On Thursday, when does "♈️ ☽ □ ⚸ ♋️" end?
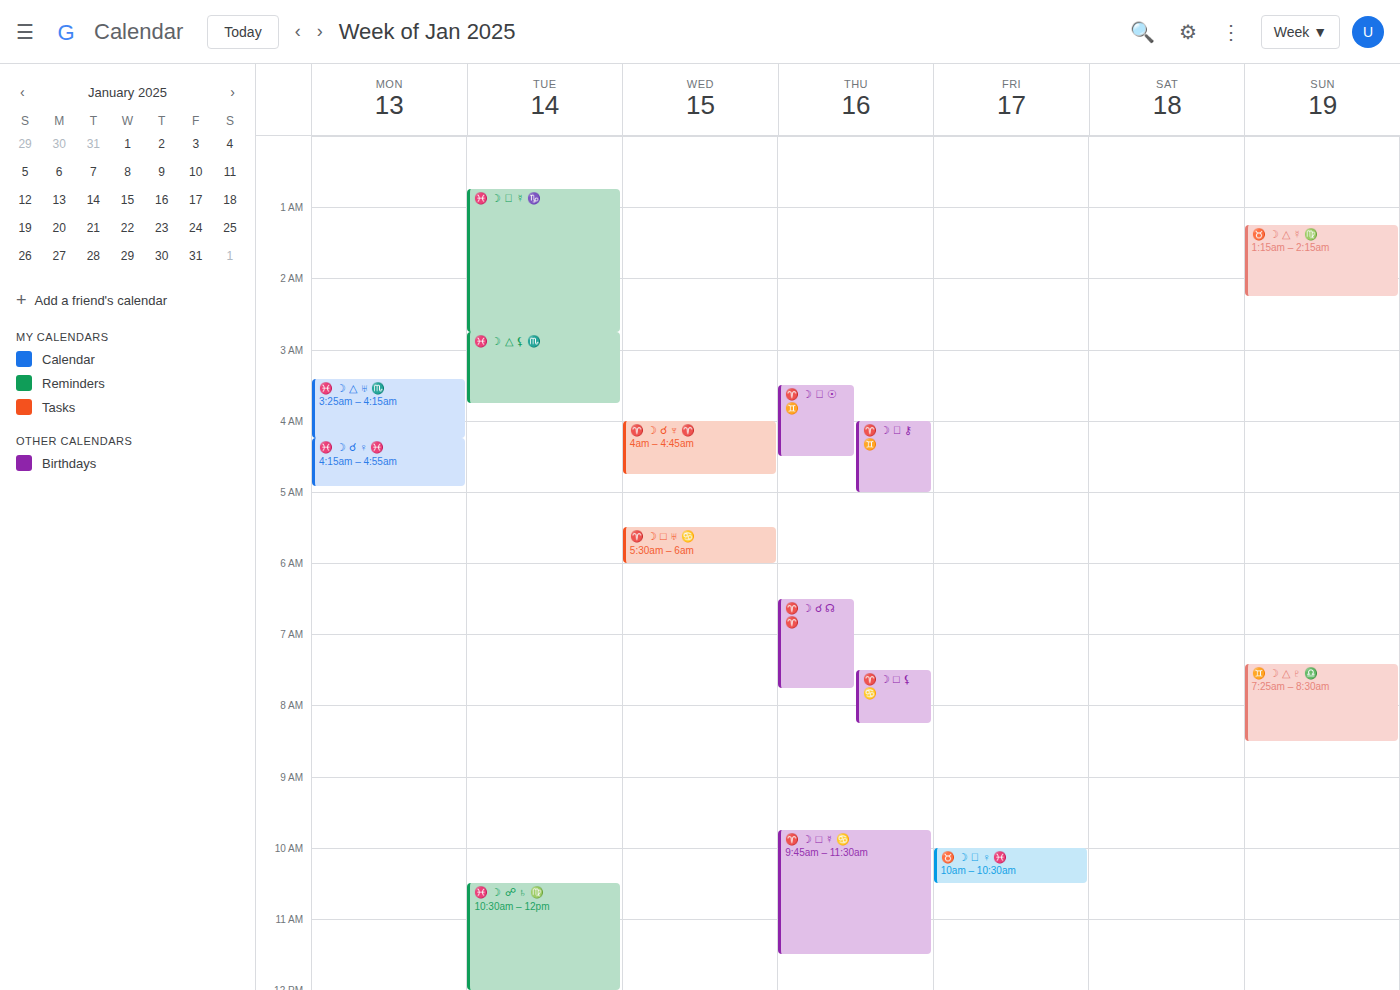
8:15 AM